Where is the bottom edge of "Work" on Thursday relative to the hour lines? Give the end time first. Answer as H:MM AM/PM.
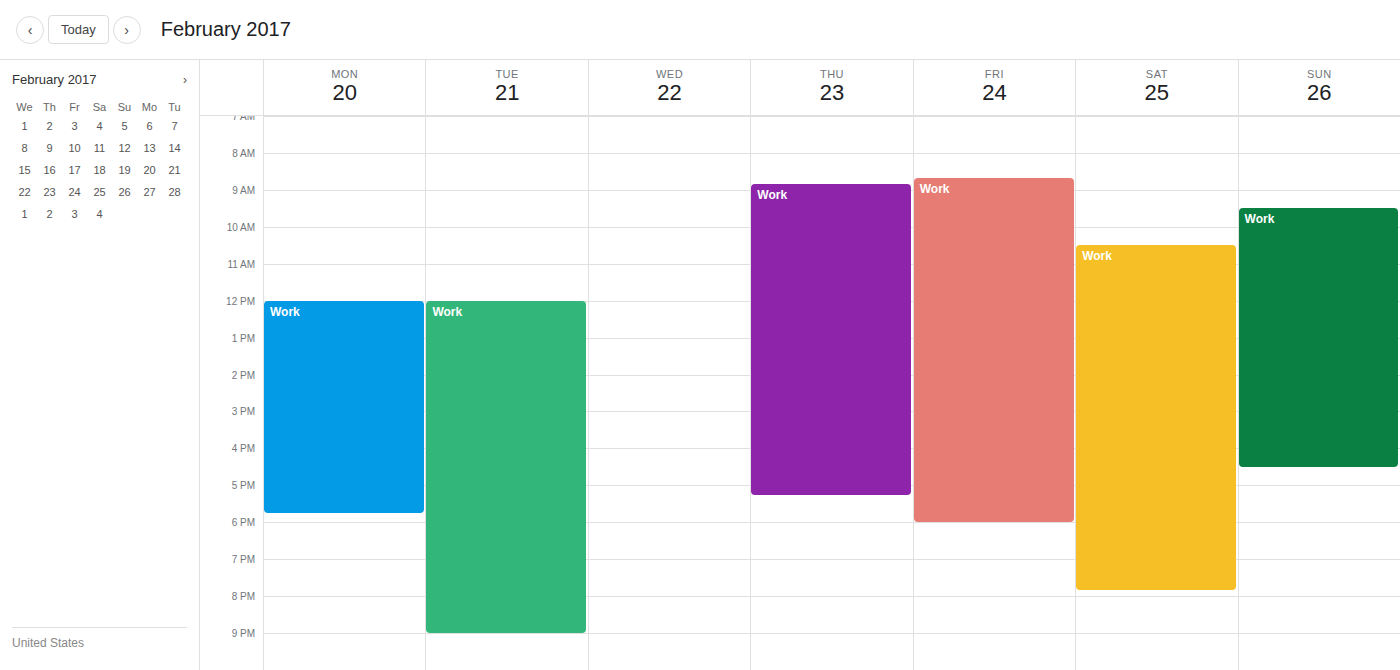
5:15 PM -- neither: a quarter of the way from the 5 PM line to the 6 PM line.